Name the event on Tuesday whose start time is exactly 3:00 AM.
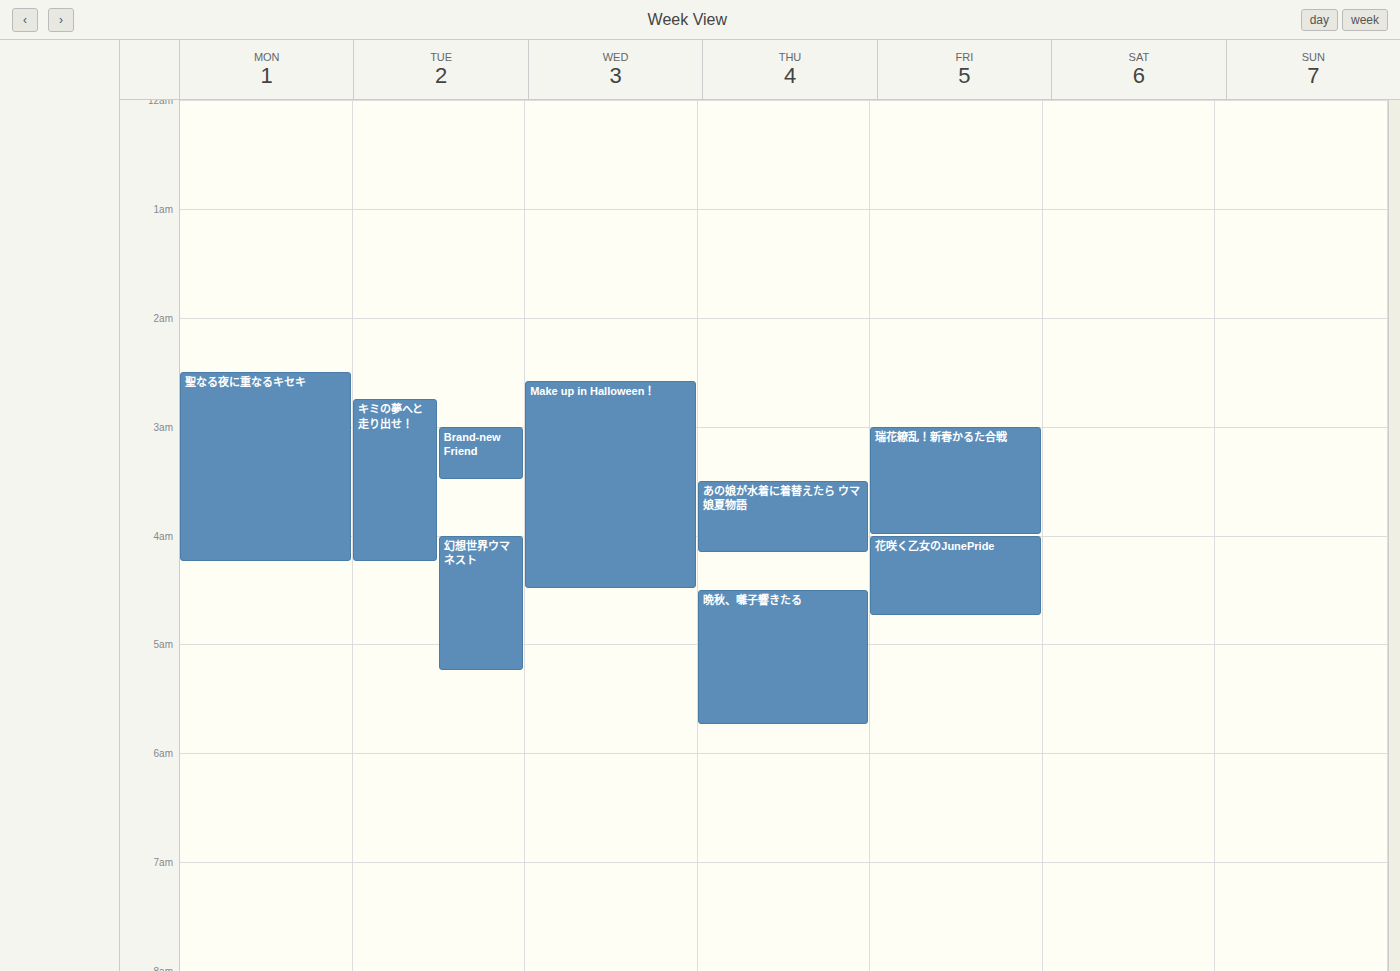
"Brand-new Friend"